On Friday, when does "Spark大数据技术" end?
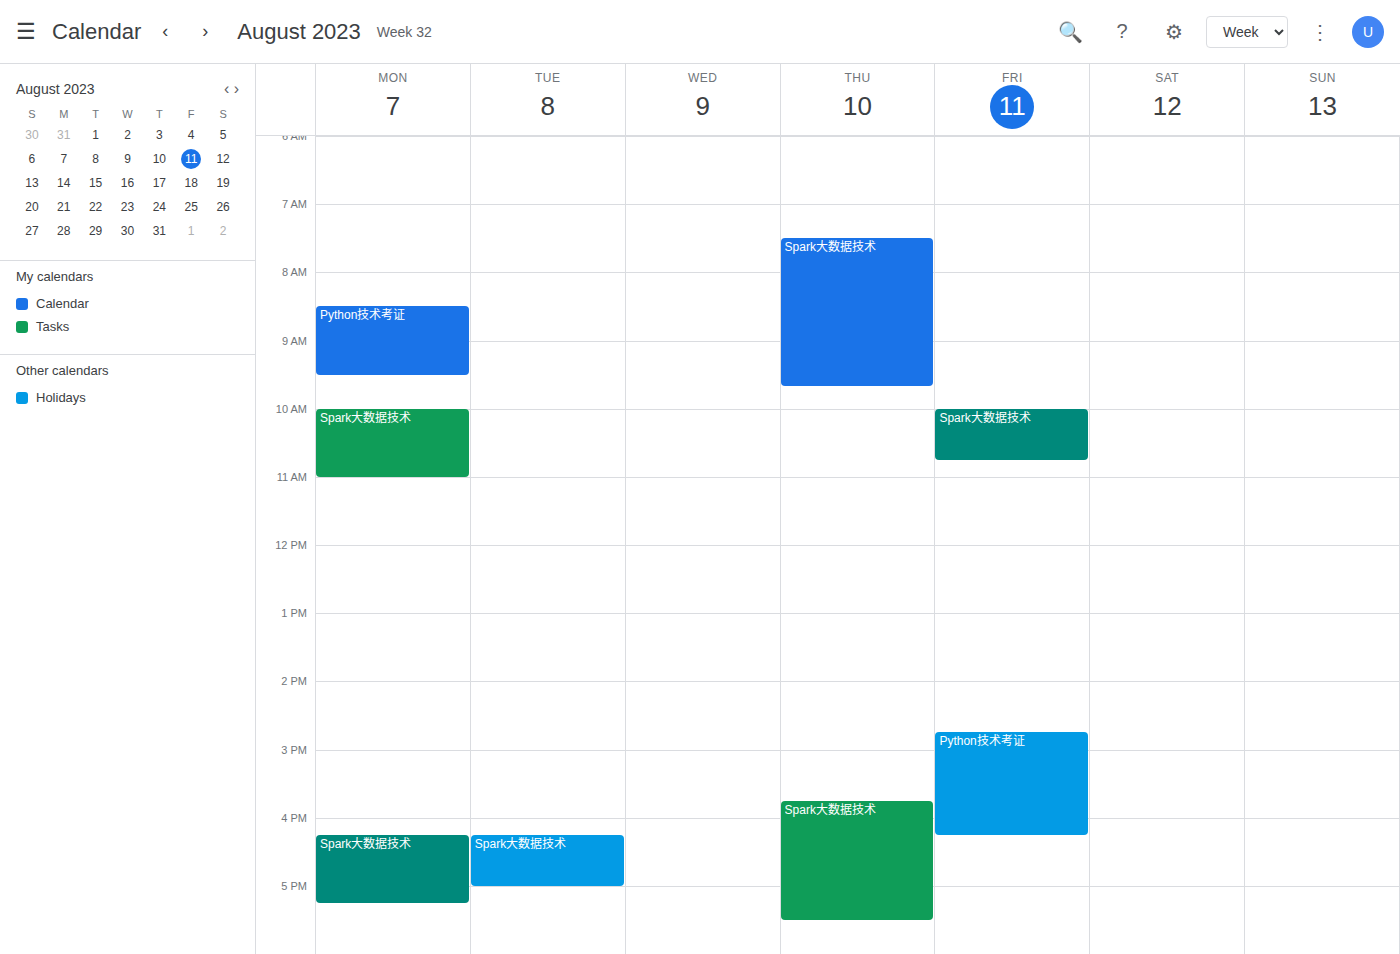
10:45 AM